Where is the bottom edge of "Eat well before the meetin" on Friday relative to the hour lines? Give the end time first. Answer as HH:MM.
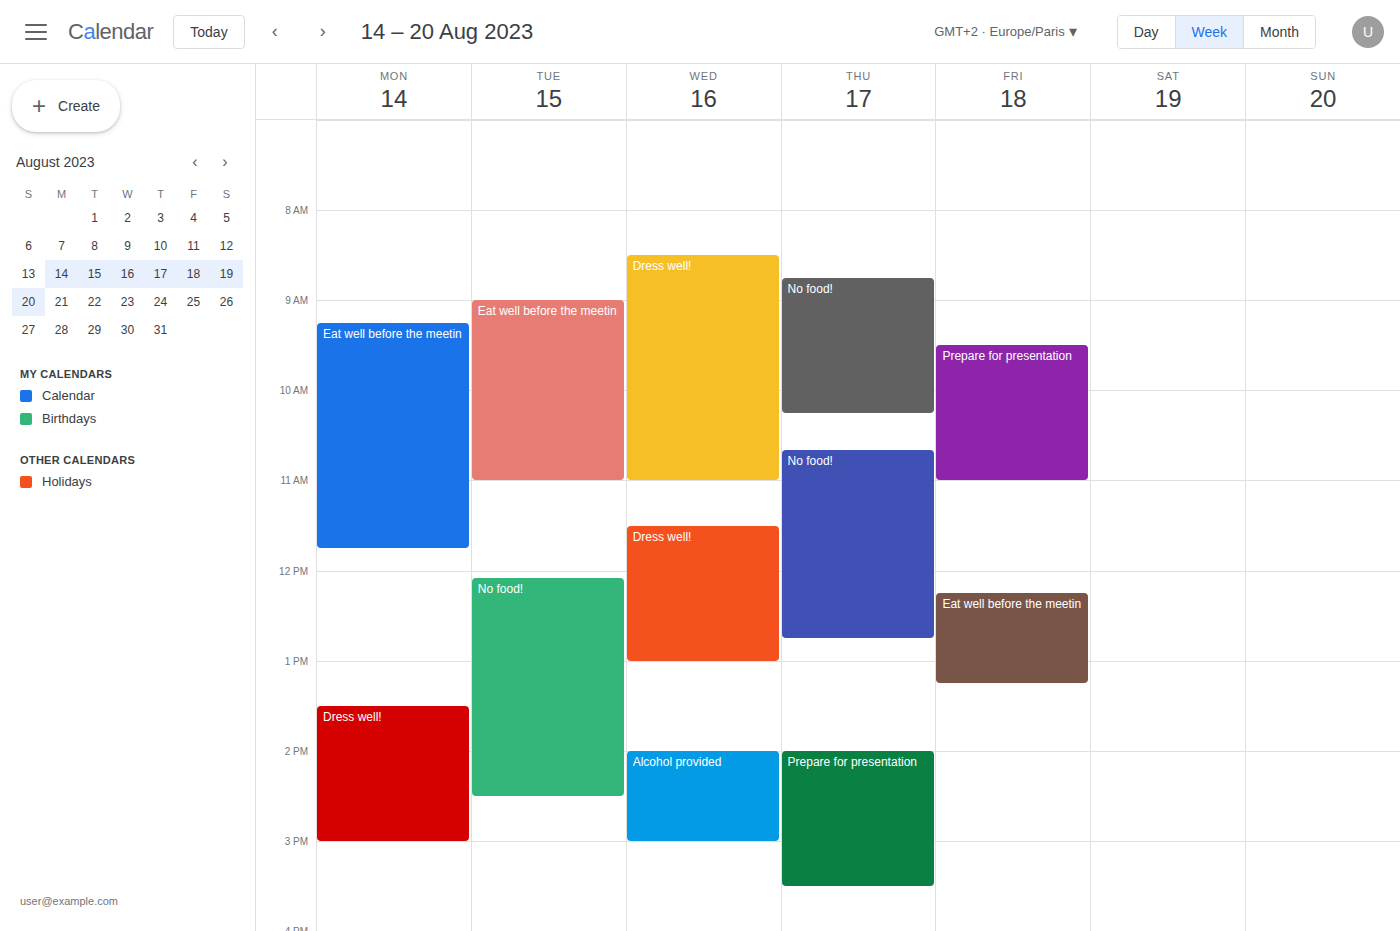
13:15 -- neither: a quarter of the way from the 13:00 line to the 14:00 line.